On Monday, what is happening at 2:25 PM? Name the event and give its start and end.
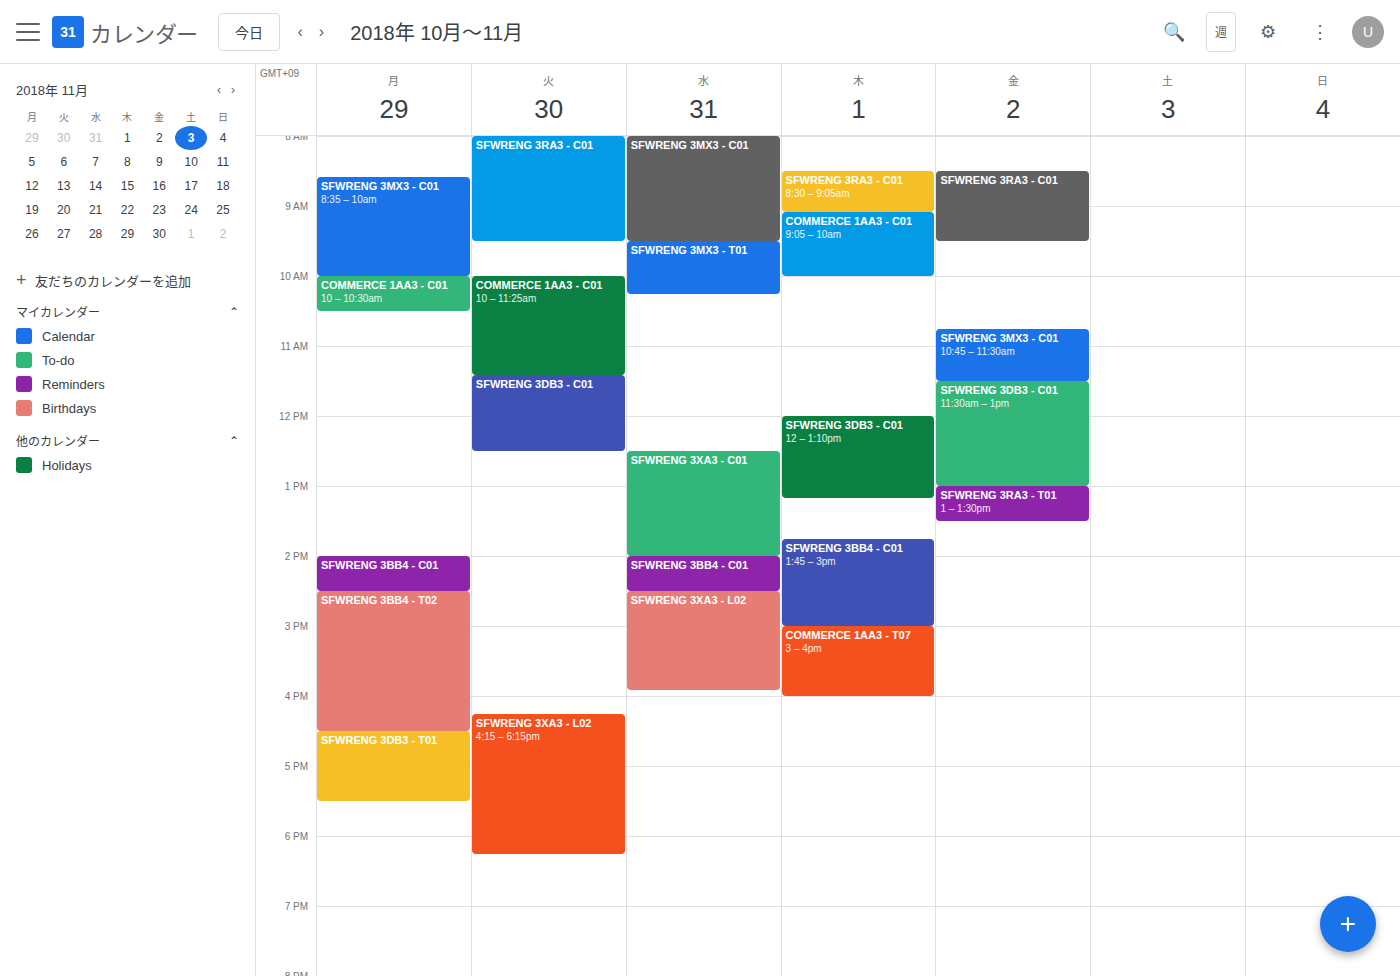
"SFWRENG 3BB4 - C01", 2:00 PM to 2:30 PM